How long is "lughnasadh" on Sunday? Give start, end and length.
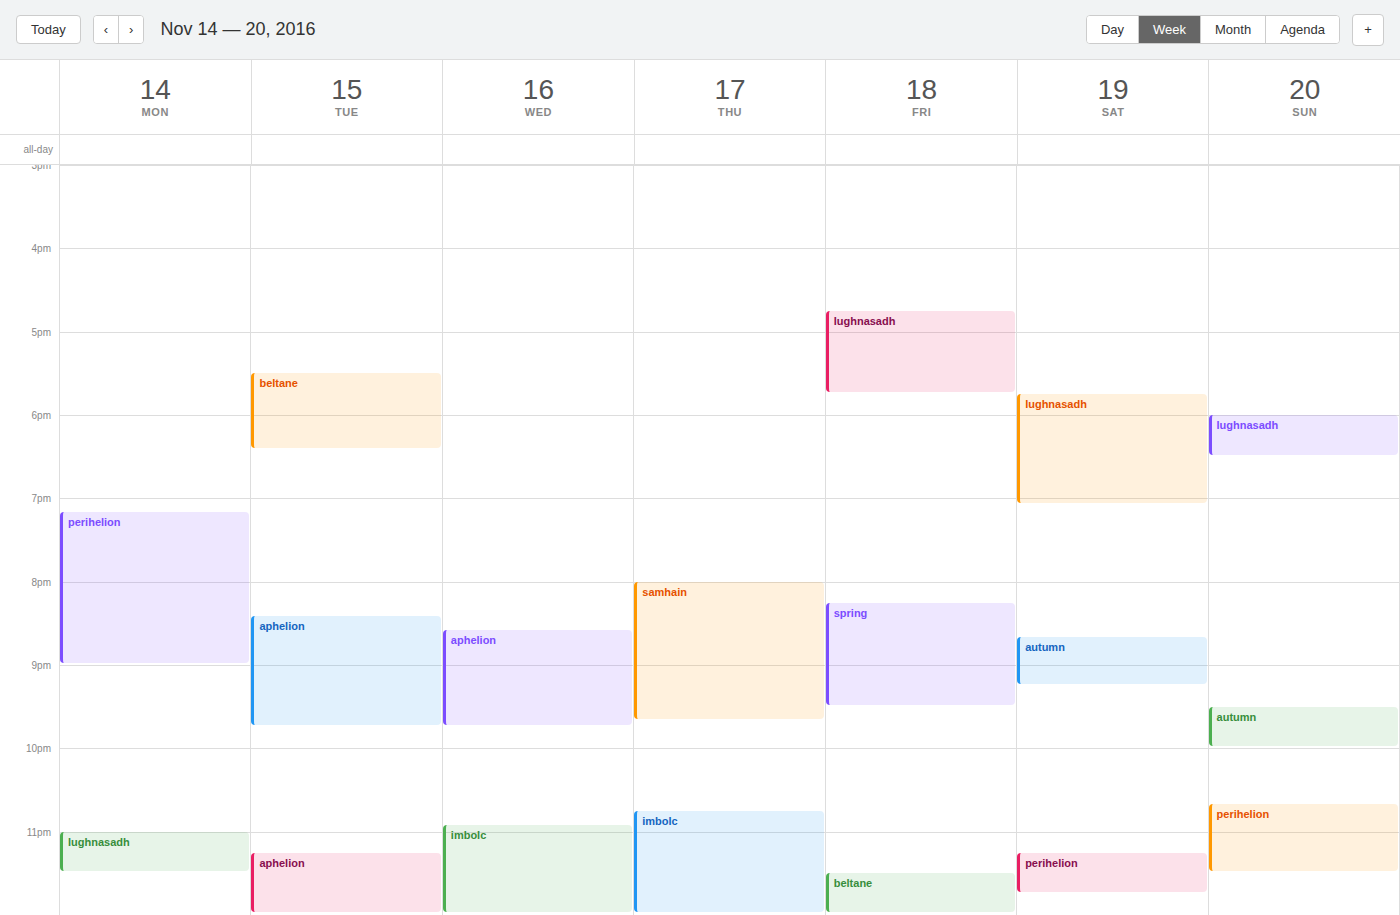
18:00 to 18:30, 30 minutes